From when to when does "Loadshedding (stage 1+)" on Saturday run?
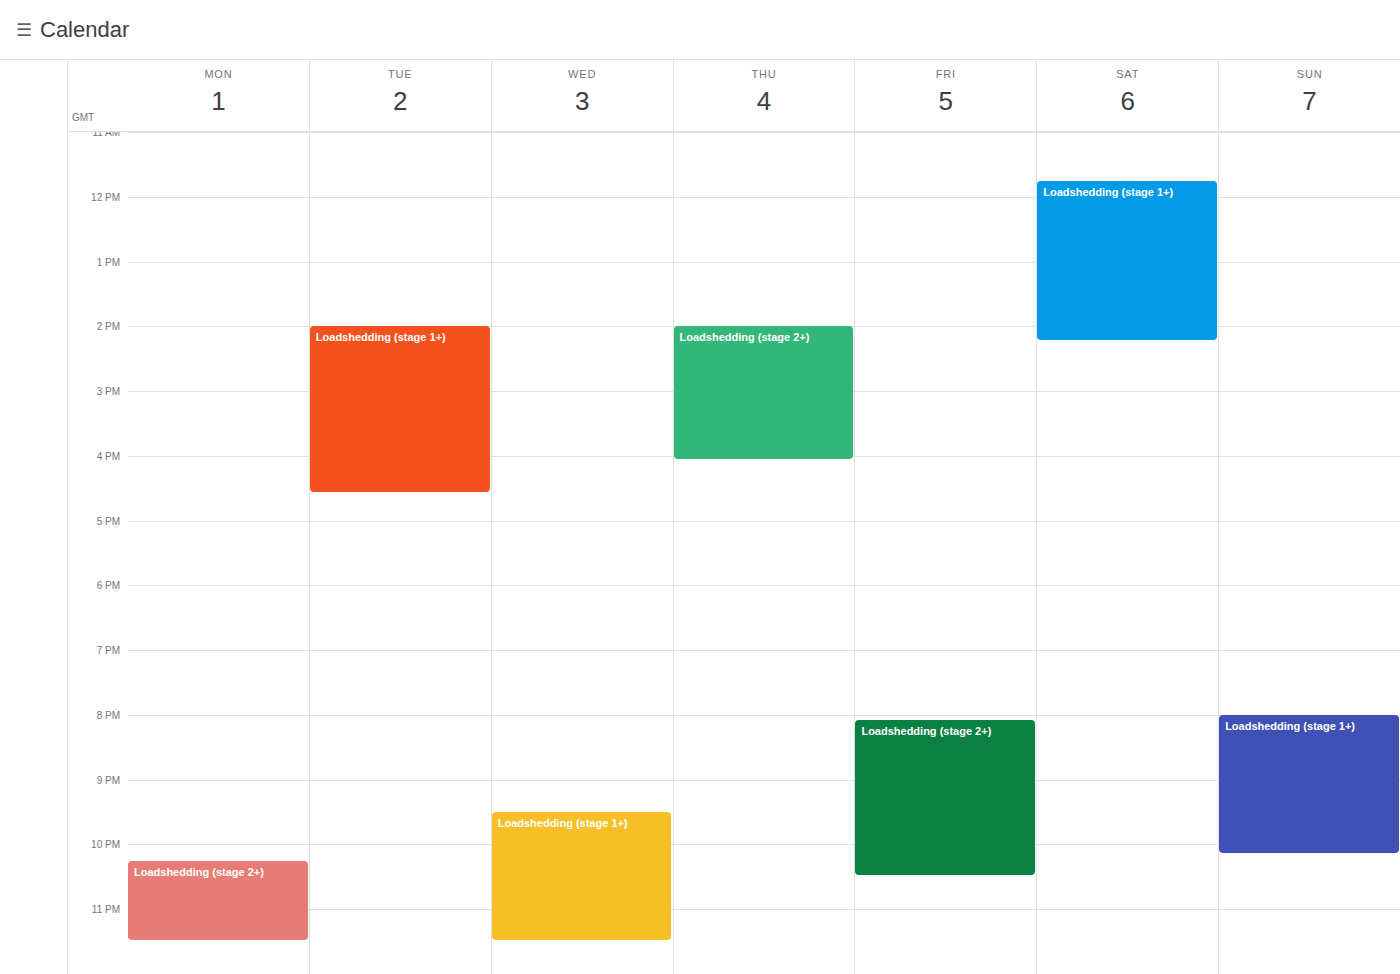
11:45 AM to 2:15 PM